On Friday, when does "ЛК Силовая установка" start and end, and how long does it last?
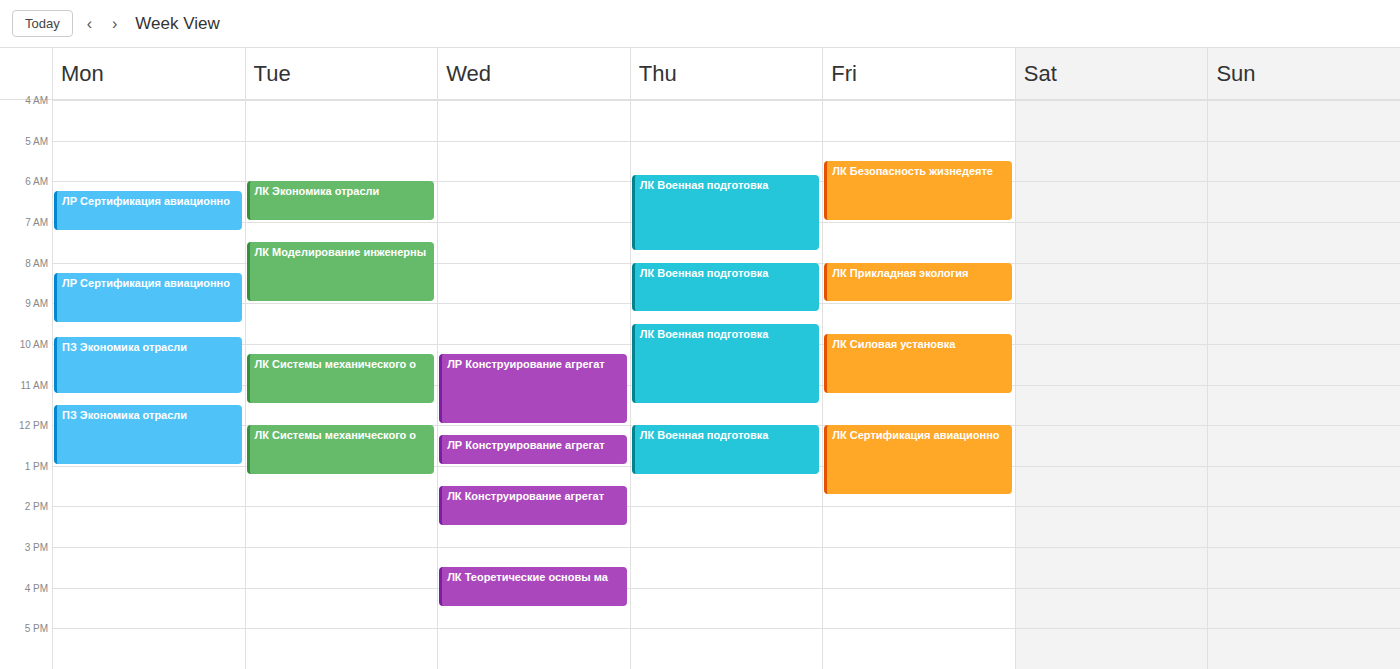
9:45 AM to 11:15 AM, 1 hour 30 minutes